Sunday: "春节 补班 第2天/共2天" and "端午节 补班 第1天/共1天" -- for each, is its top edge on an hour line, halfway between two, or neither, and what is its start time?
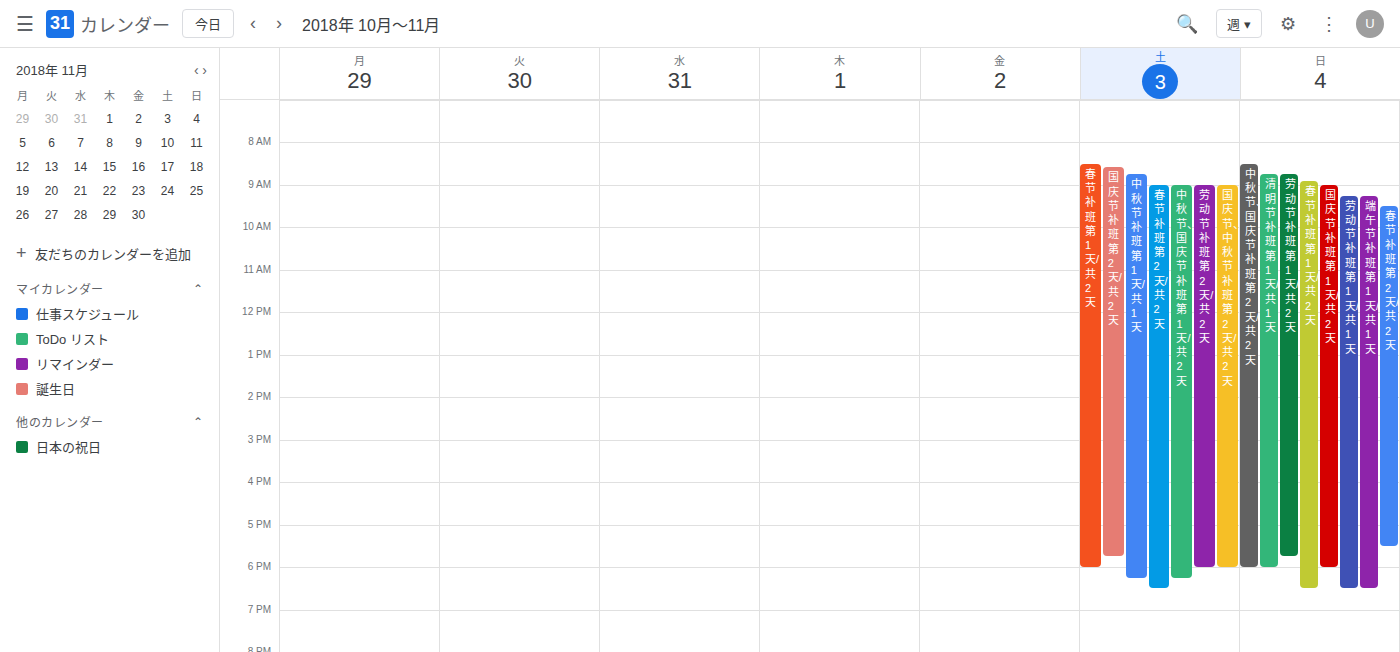
"春节 补班 第2天/共2天": 9:30 AM, halfway between the 9 AM and 10 AM lines. "端午节 补班 第1天/共1天": 9:15 AM, neither: a quarter of the way from the 9 AM line to the 10 AM line.